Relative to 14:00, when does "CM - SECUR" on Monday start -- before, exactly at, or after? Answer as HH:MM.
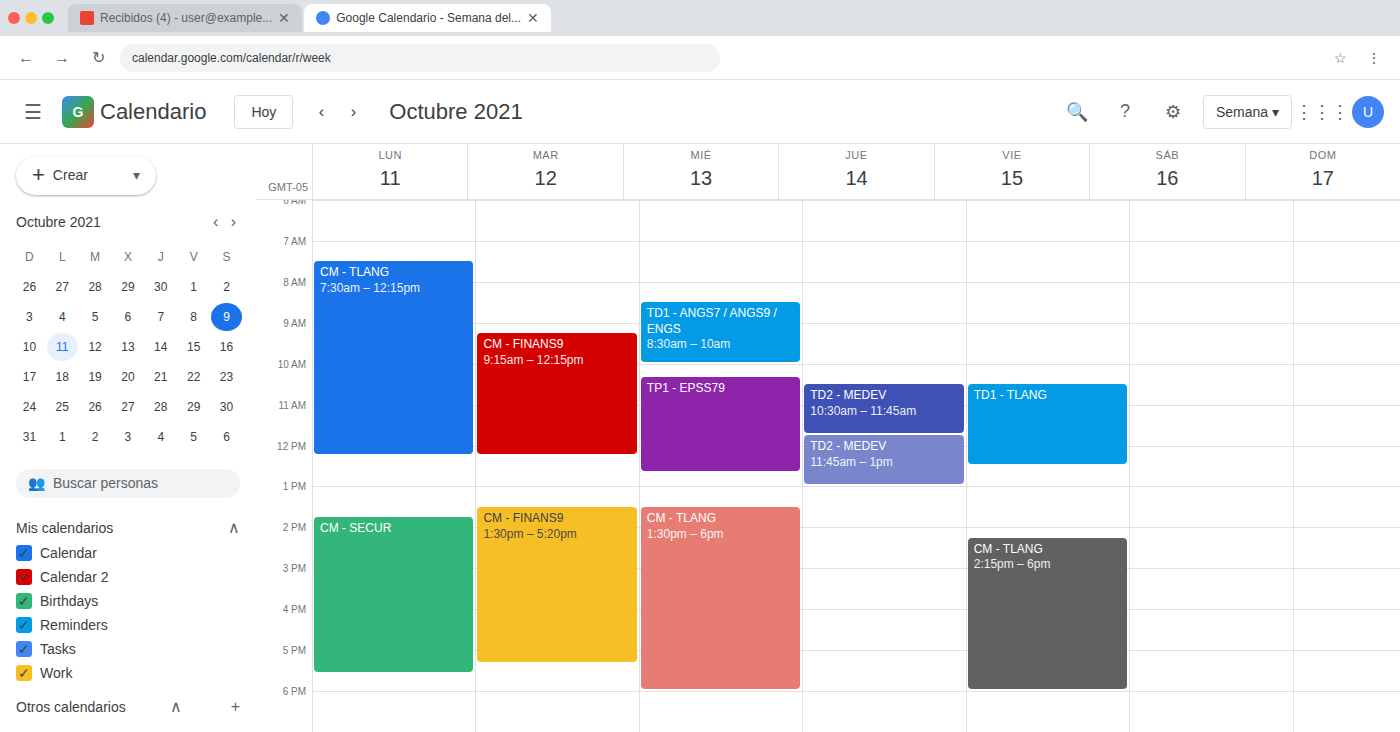
13:45 -- before 14:00, 15 minutes above the 14:00 line.